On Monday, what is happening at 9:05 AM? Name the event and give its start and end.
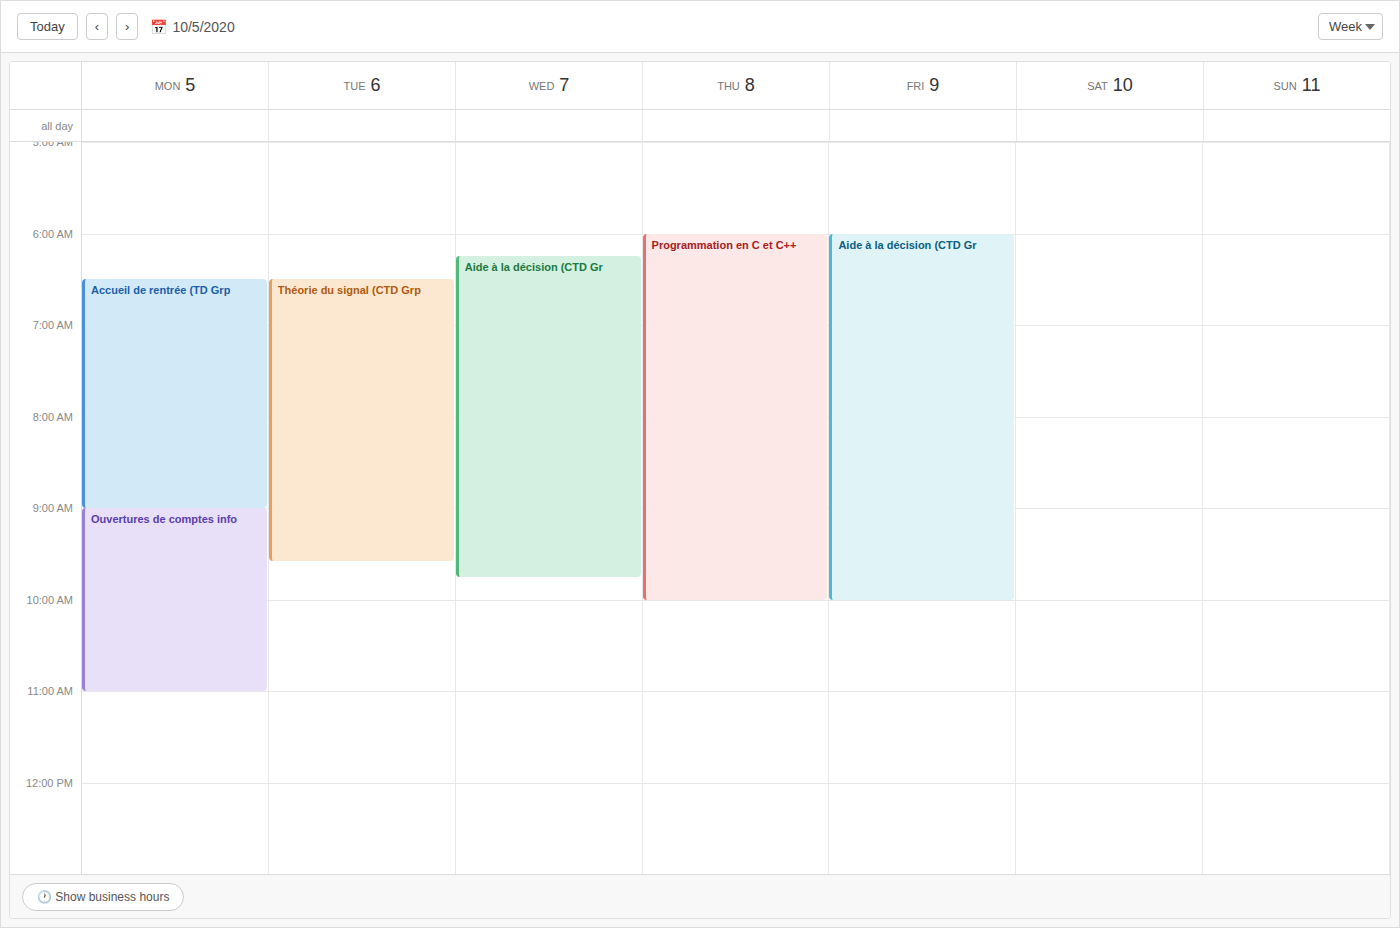
"Ouvertures de comptes info", 9:00 AM to 11:00 AM